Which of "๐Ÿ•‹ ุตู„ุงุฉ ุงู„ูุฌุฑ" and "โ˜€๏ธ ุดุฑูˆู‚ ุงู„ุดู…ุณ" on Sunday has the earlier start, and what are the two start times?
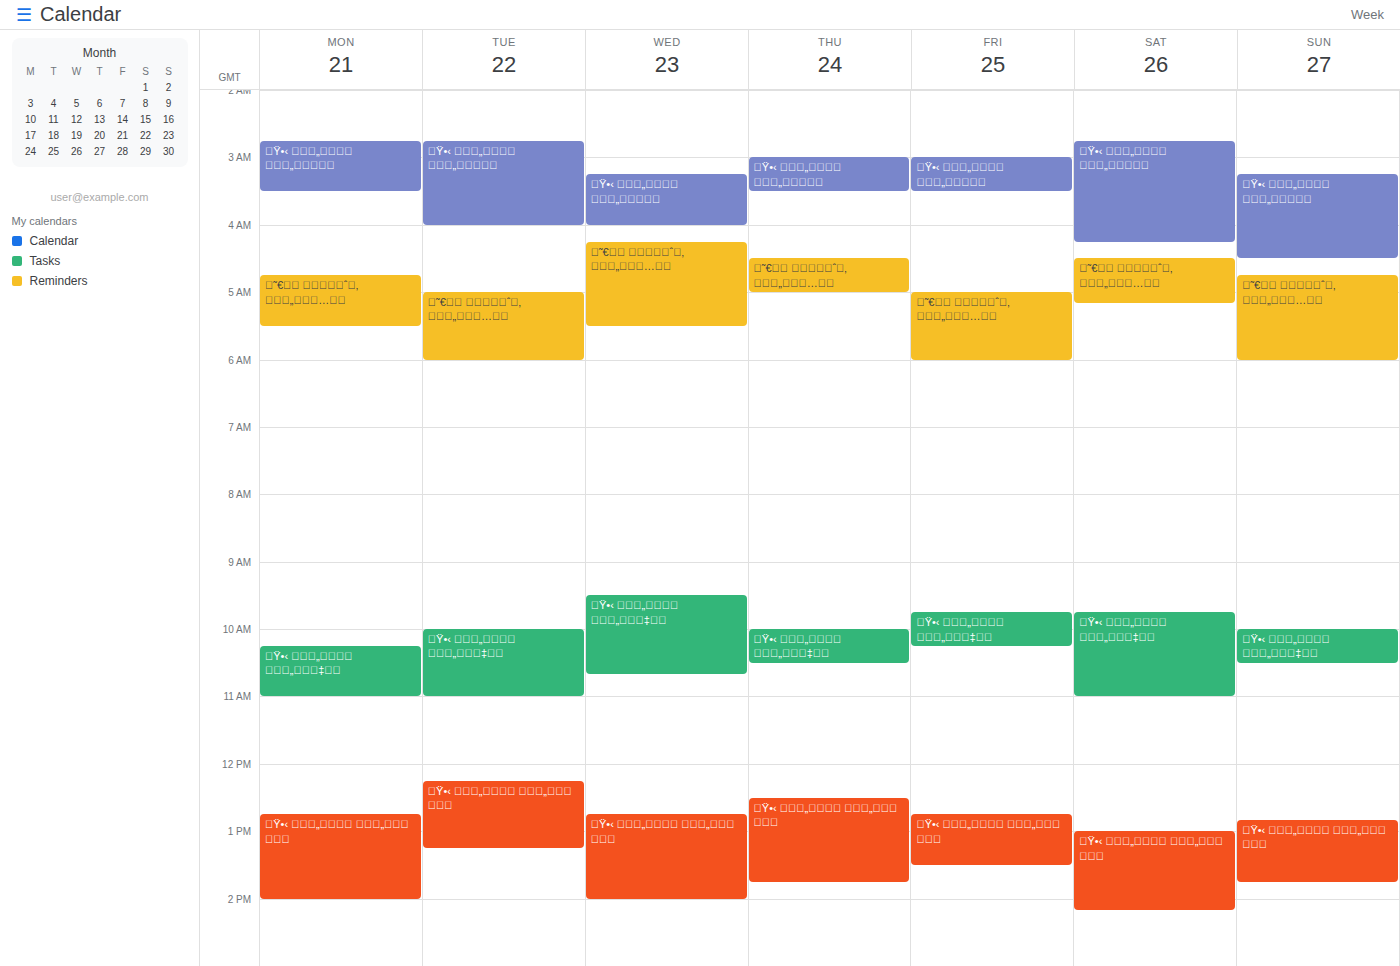
"๐Ÿ•‹ ุตู„ุงุฉ ุงู„ูุฌุฑ" 3:15 AM; "โ˜€๏ธ ุดุฑูˆู‚ ุงู„ุดู…ุณ" 4:45 AM.